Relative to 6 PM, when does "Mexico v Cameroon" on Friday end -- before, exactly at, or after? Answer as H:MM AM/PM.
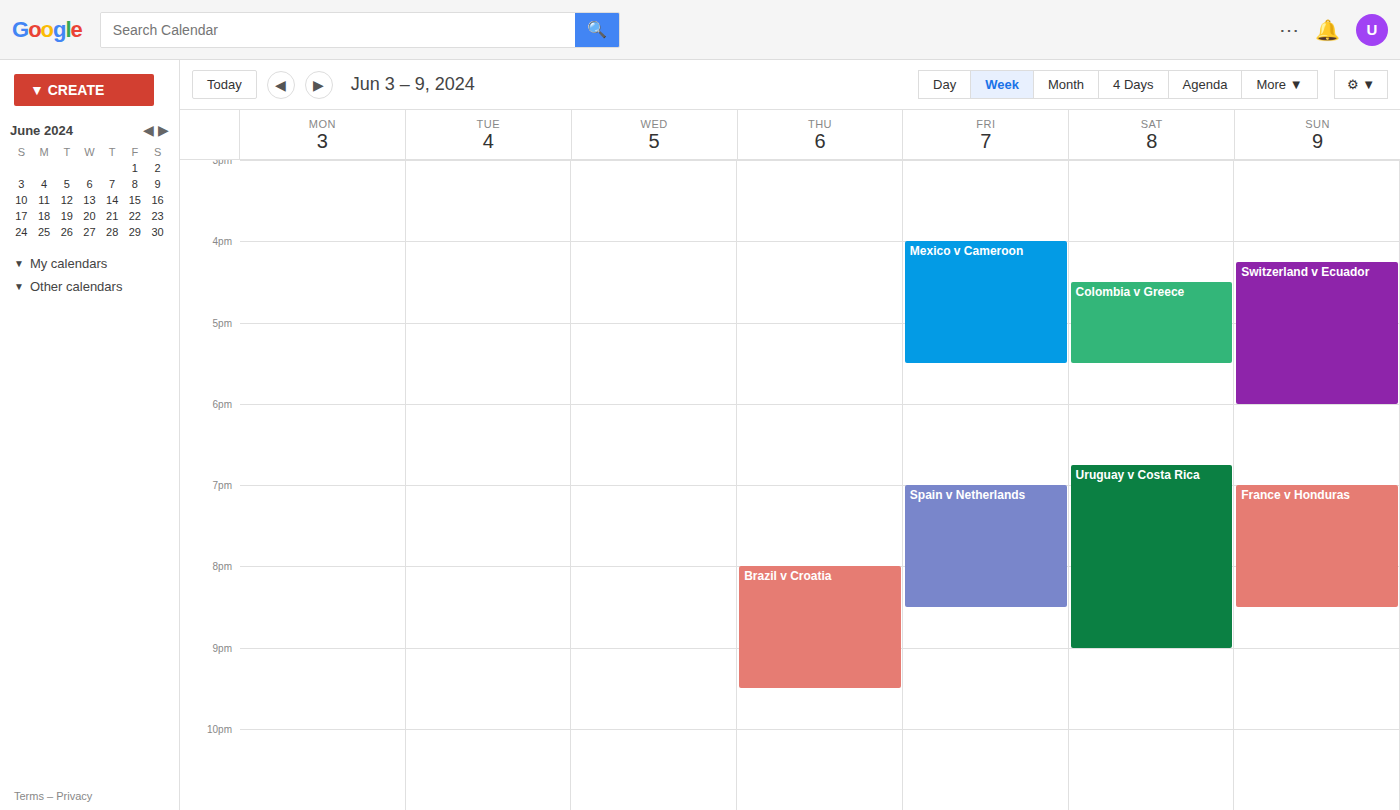
5:30 PM -- before 6 PM, 30 minutes above the 6 PM line.